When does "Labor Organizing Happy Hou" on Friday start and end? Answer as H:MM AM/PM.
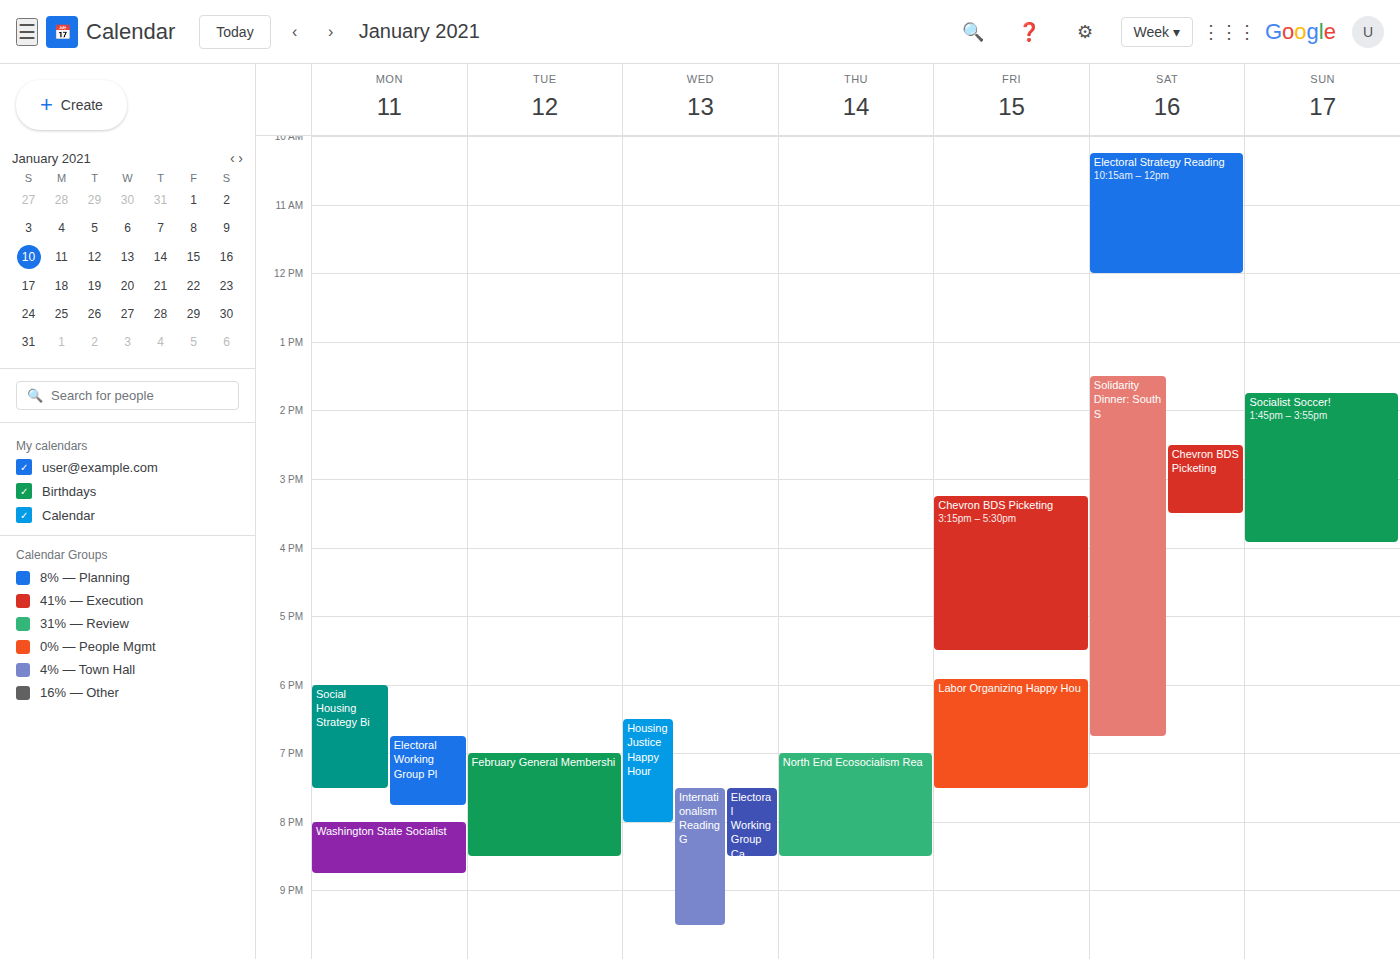
5:55 PM to 7:30 PM